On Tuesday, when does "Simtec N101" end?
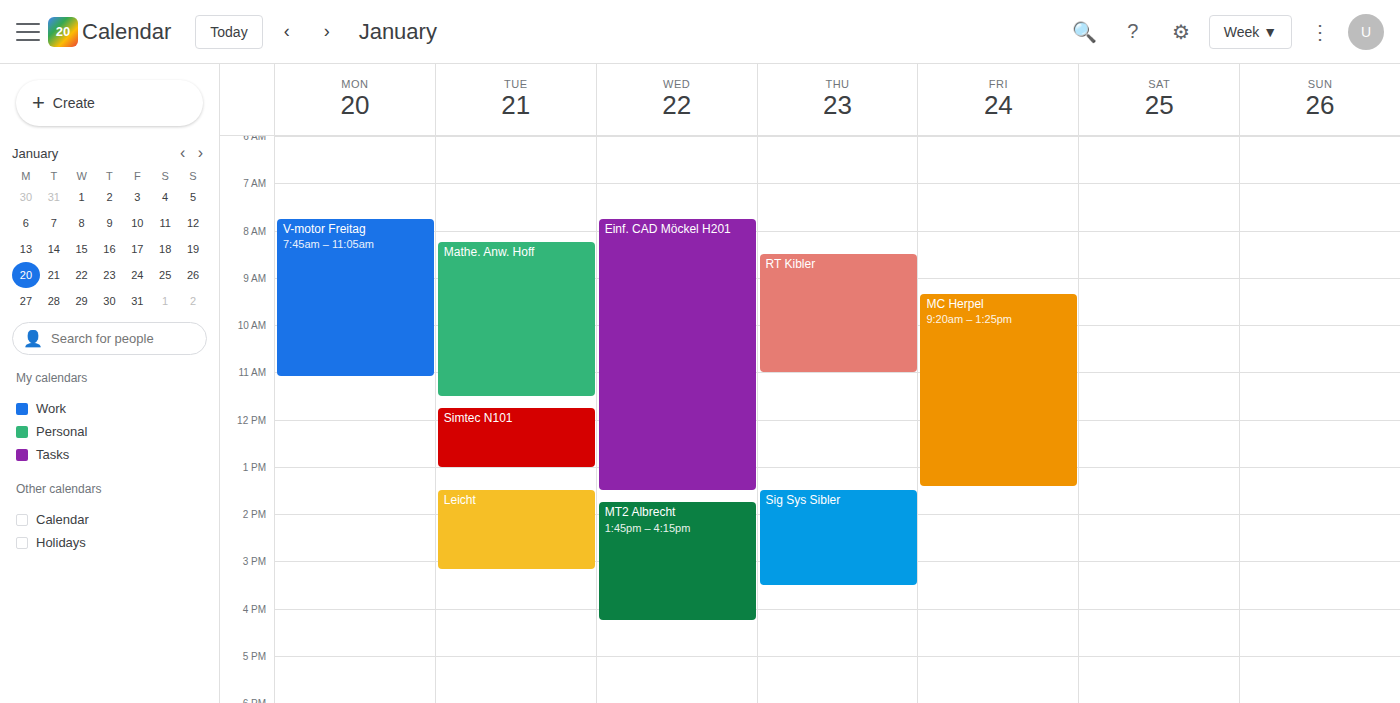
1:00 PM